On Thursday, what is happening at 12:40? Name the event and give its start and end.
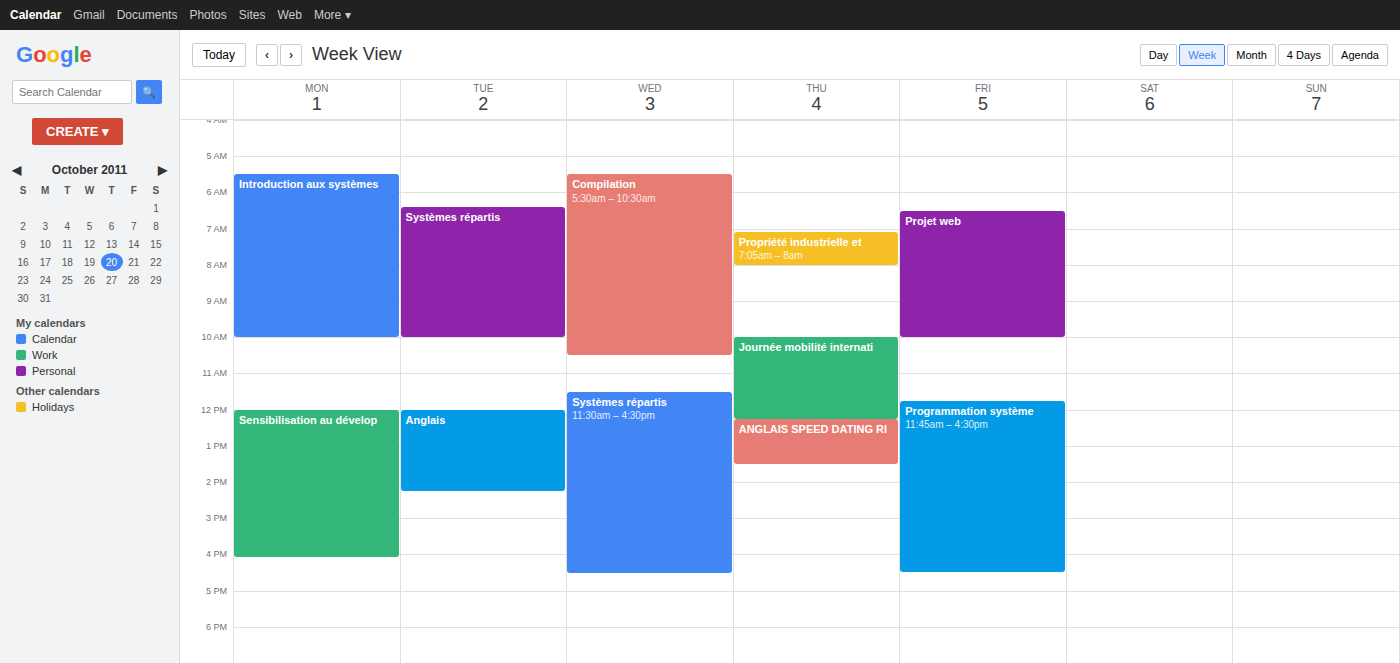
"ANGLAIS SPEED DATING RI", 12:15 to 13:30